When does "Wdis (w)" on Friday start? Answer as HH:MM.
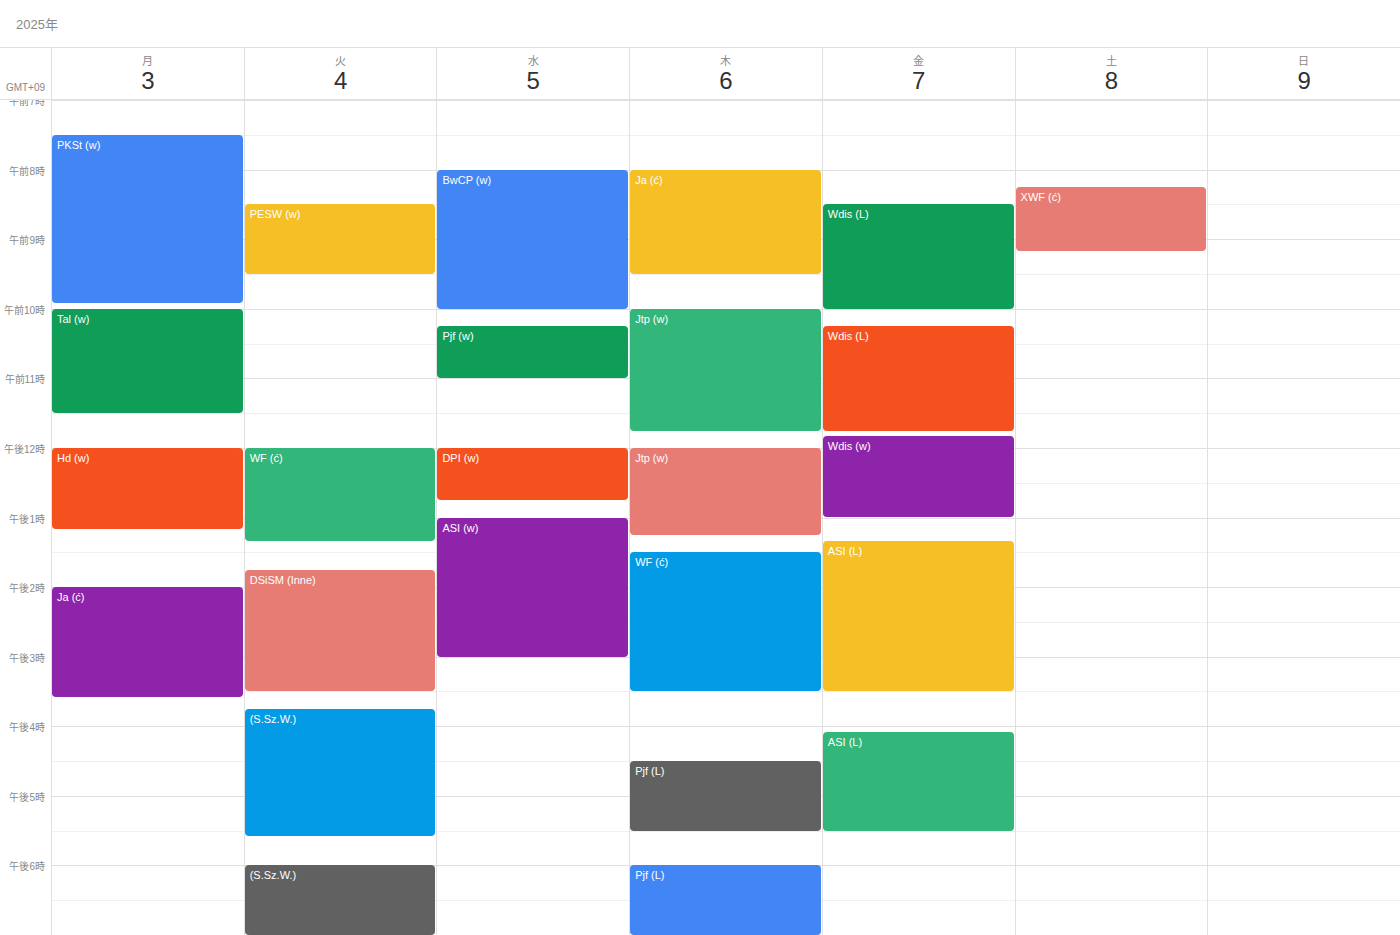
11:50